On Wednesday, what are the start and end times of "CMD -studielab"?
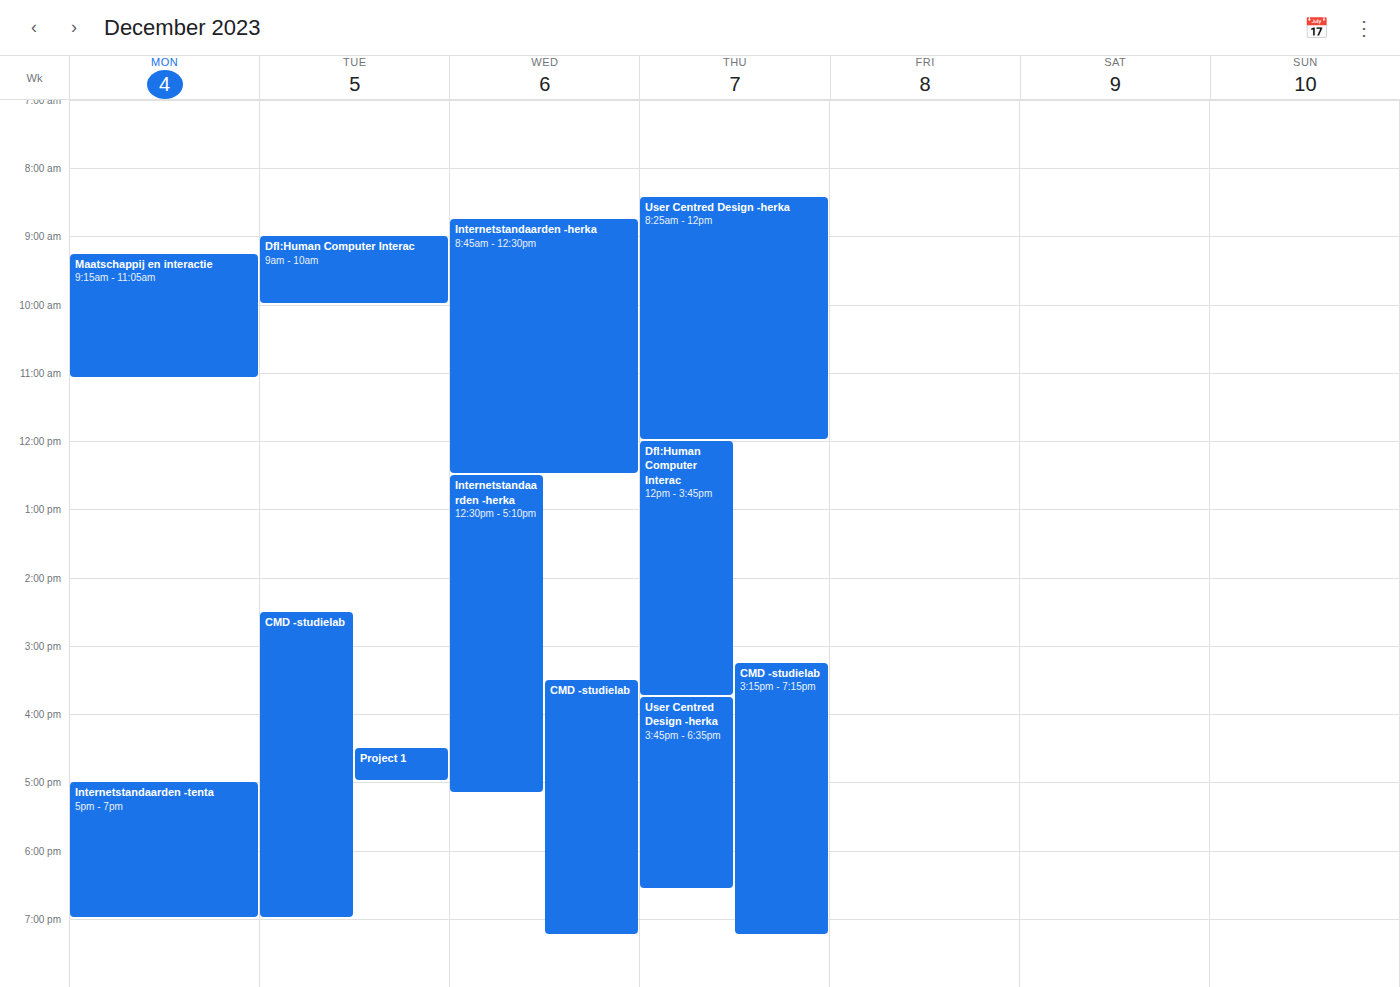
3:30 PM to 7:15 PM